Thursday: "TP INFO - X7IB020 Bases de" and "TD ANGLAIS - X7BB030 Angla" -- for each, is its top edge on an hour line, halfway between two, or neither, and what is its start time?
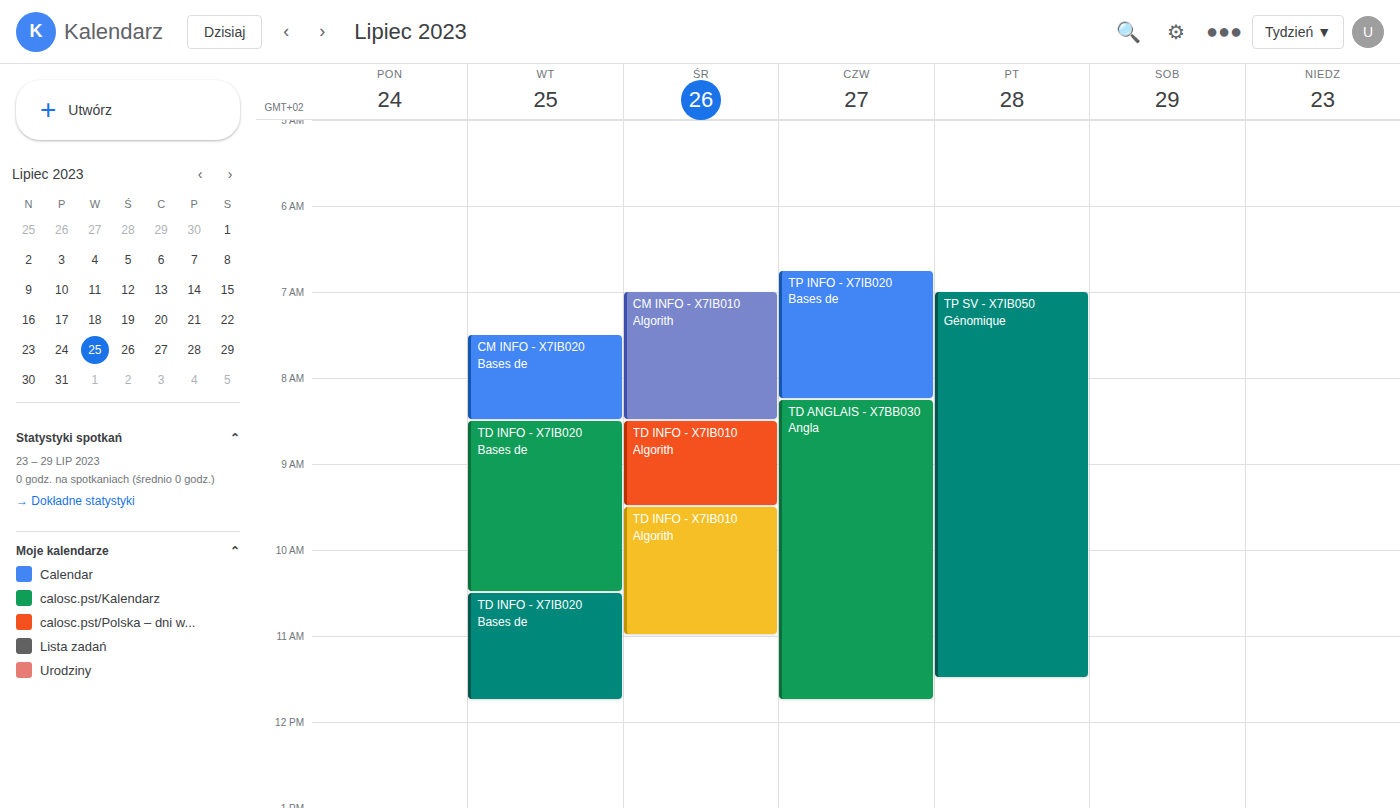
"TP INFO - X7IB020 Bases de": 6:45 AM, neither: three quarters of the way from the 6 AM line to the 7 AM line. "TD ANGLAIS - X7BB030 Angla": 8:15 AM, neither: a quarter of the way from the 8 AM line to the 9 AM line.